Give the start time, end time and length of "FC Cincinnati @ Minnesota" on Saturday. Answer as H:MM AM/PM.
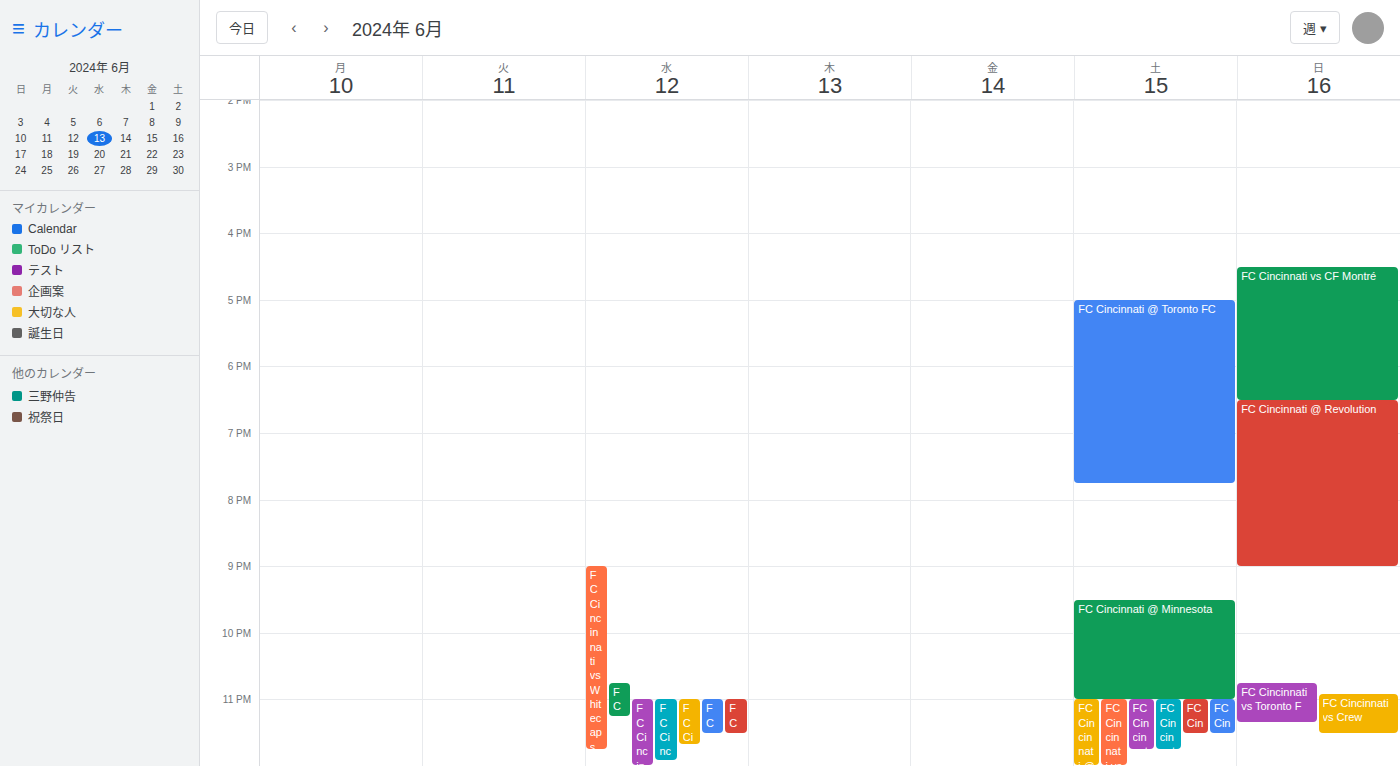
9:30 PM to 11:00 PM, 1 hour 30 minutes